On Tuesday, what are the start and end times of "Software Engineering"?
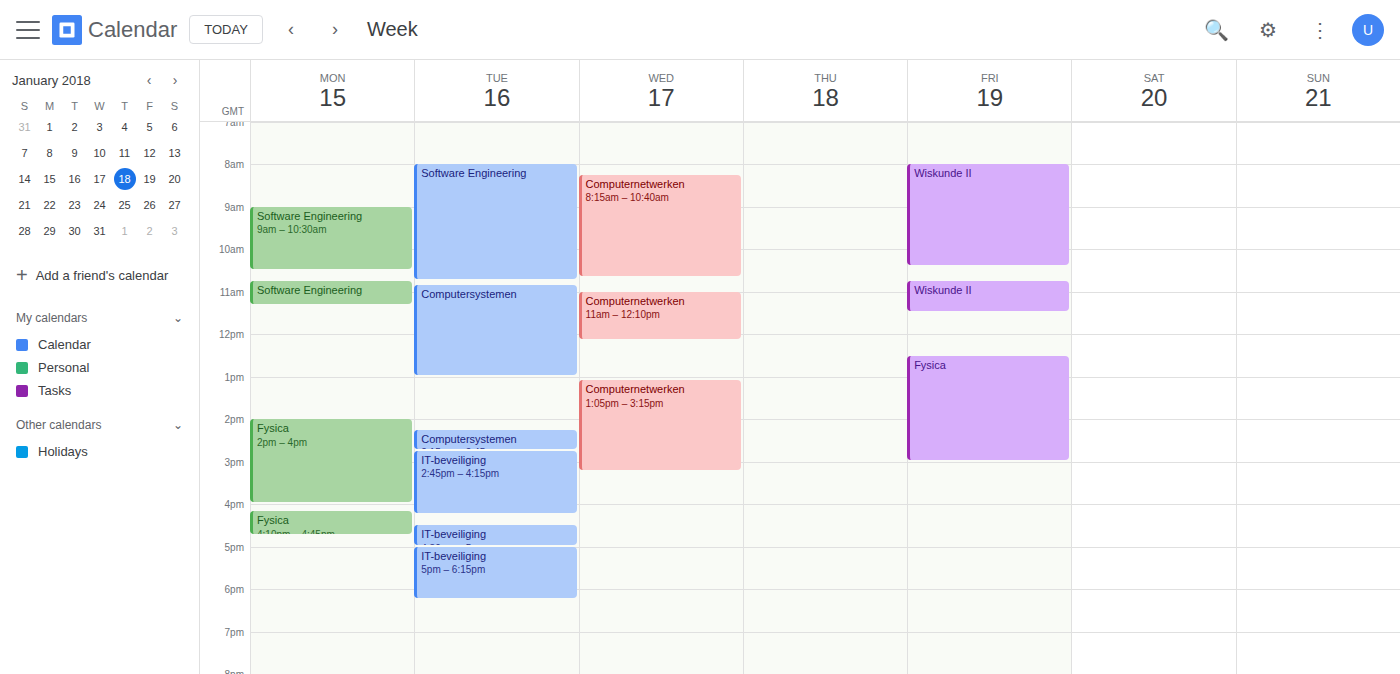
8:00 AM to 10:45 AM